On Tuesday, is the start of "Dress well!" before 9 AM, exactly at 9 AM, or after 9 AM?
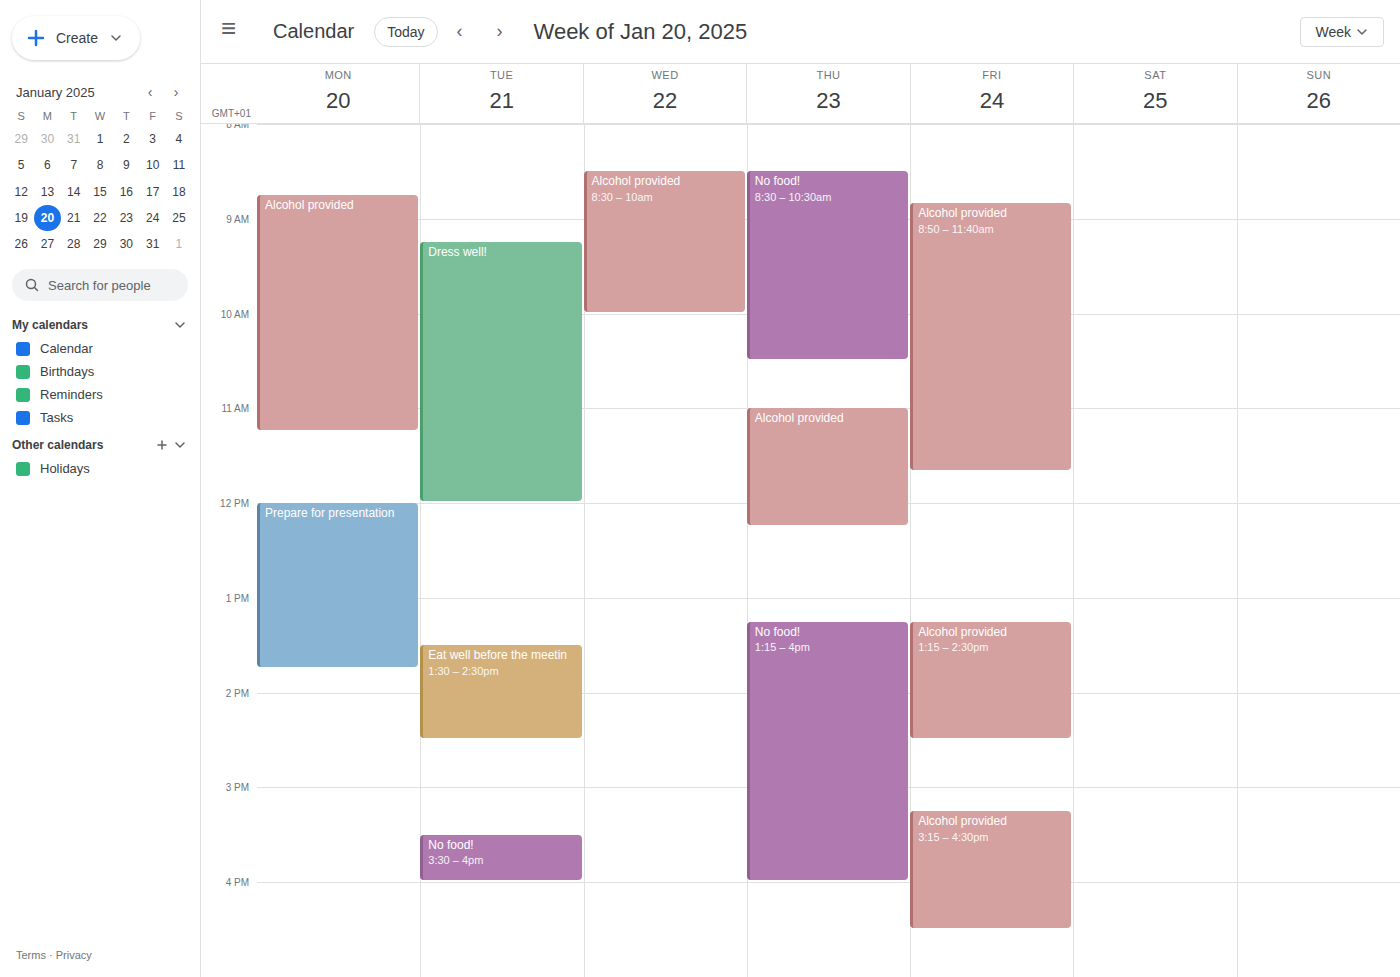
9:15 AM -- after 9 AM, 15 minutes below the 9 AM line.